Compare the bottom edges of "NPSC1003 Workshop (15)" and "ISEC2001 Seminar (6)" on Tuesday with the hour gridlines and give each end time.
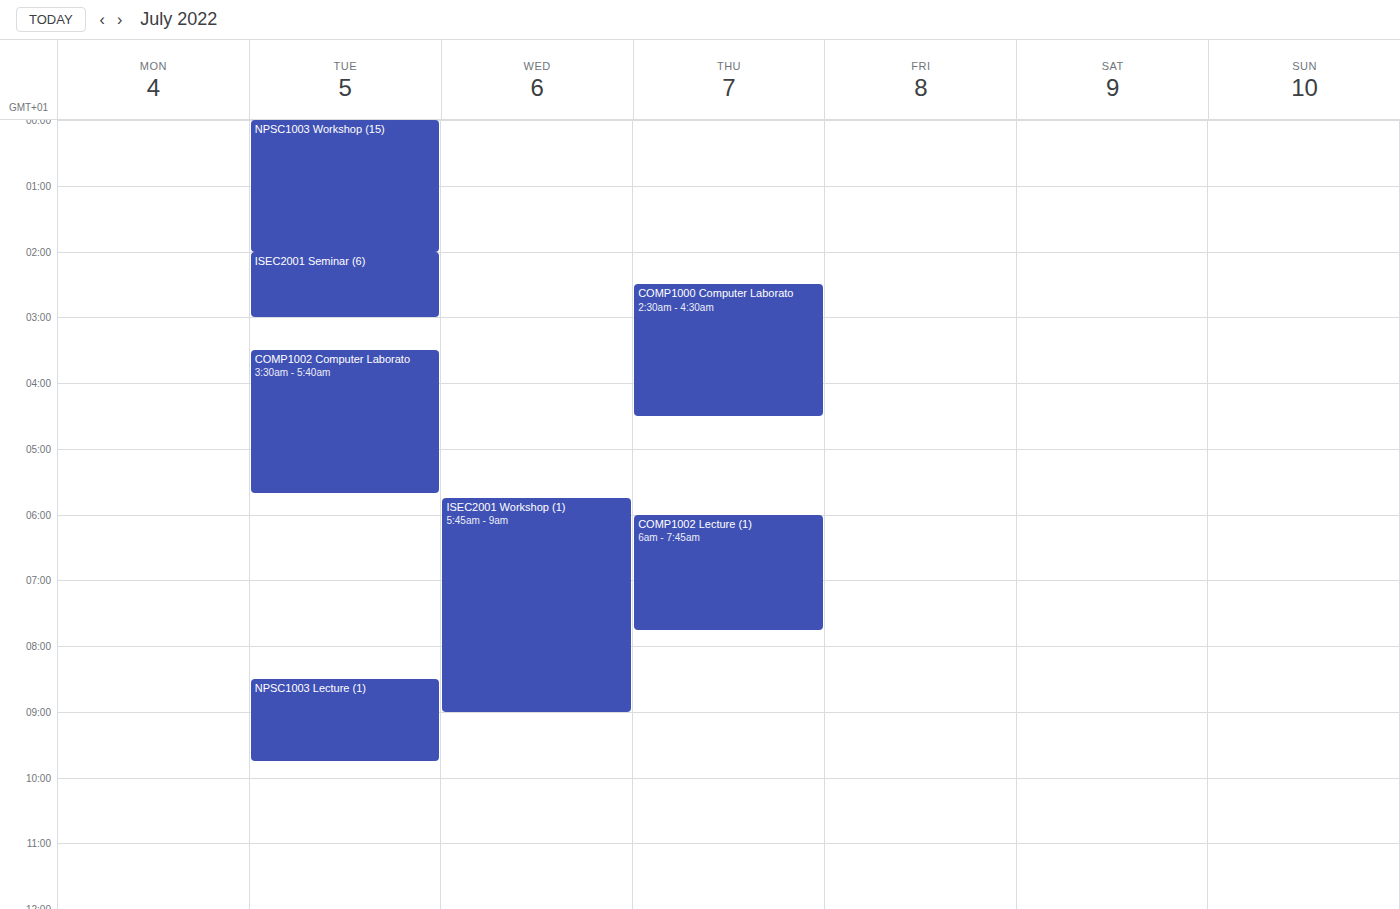
"NPSC1003 Workshop (15)": 02:00, exactly on the 02:00 line. "ISEC2001 Seminar (6)": 03:00, exactly on the 03:00 line.